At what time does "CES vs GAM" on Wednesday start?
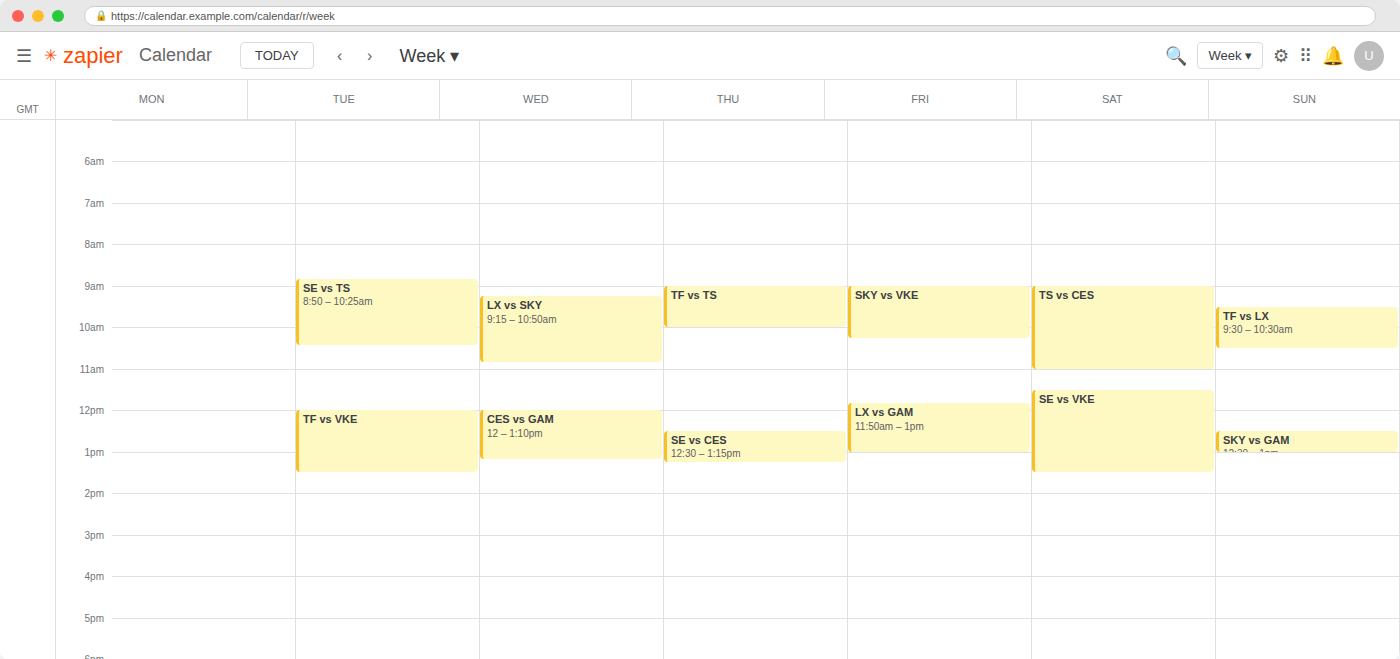
12:00 PM